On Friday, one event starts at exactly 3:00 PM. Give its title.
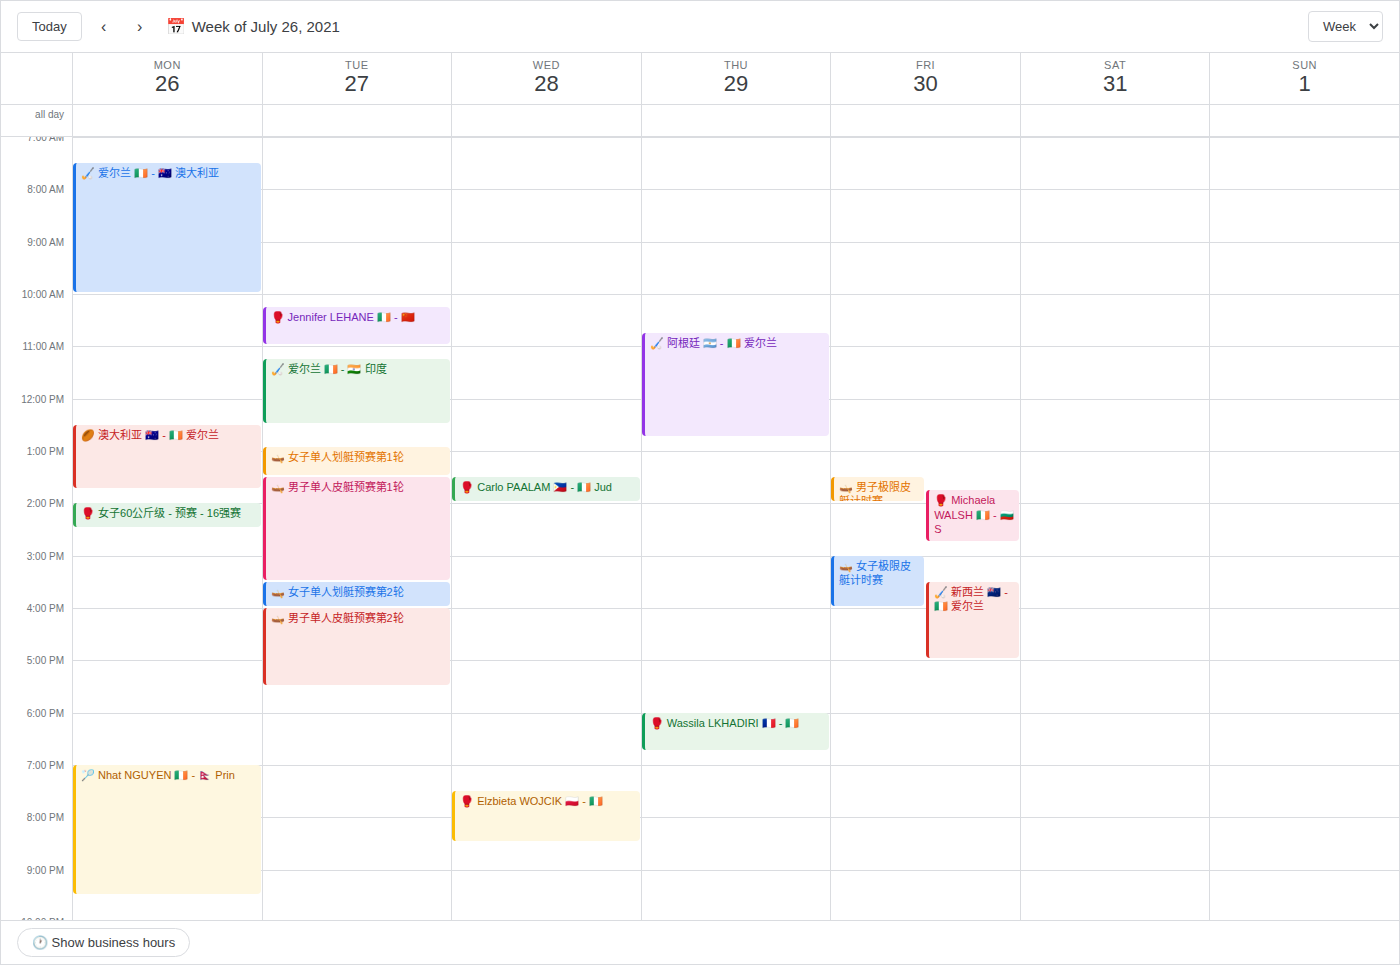
"🛶 女子极限皮艇计时赛"